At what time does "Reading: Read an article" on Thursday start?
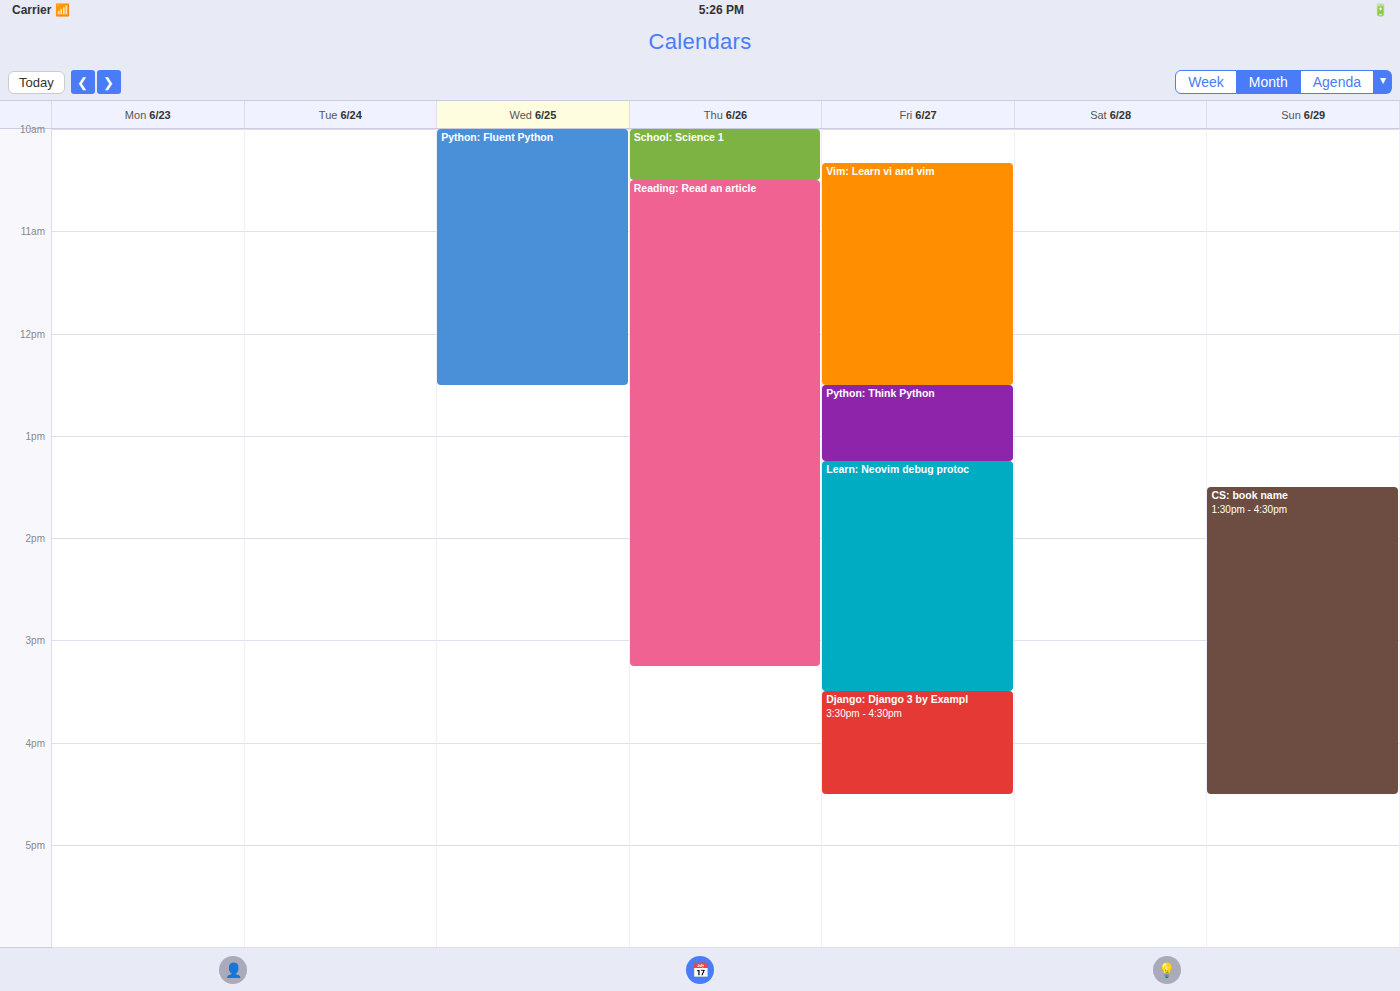
10:30 AM